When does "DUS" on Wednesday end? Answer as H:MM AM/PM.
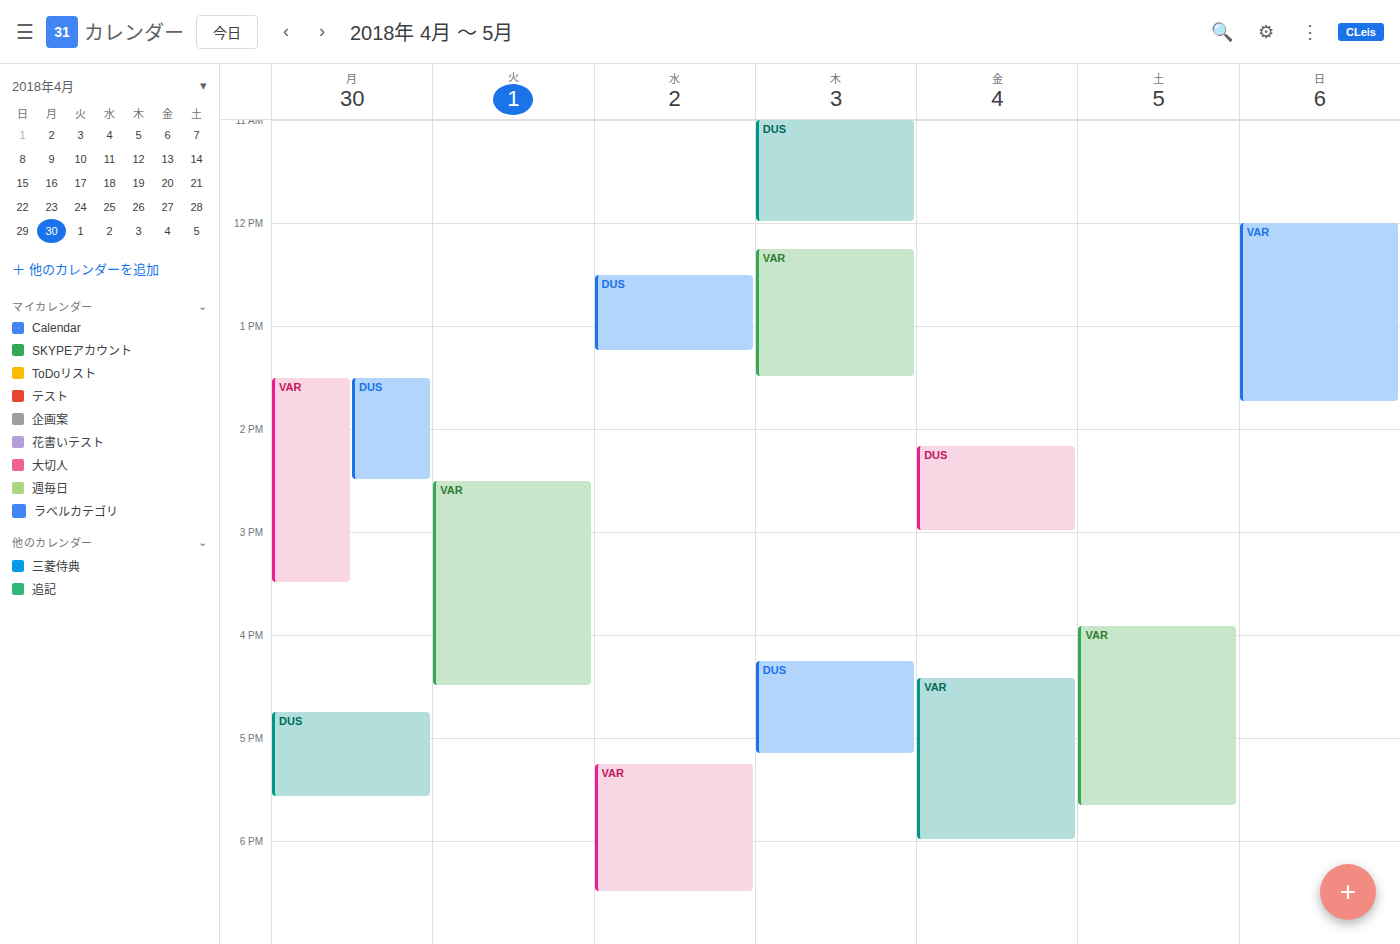
1:15 PM